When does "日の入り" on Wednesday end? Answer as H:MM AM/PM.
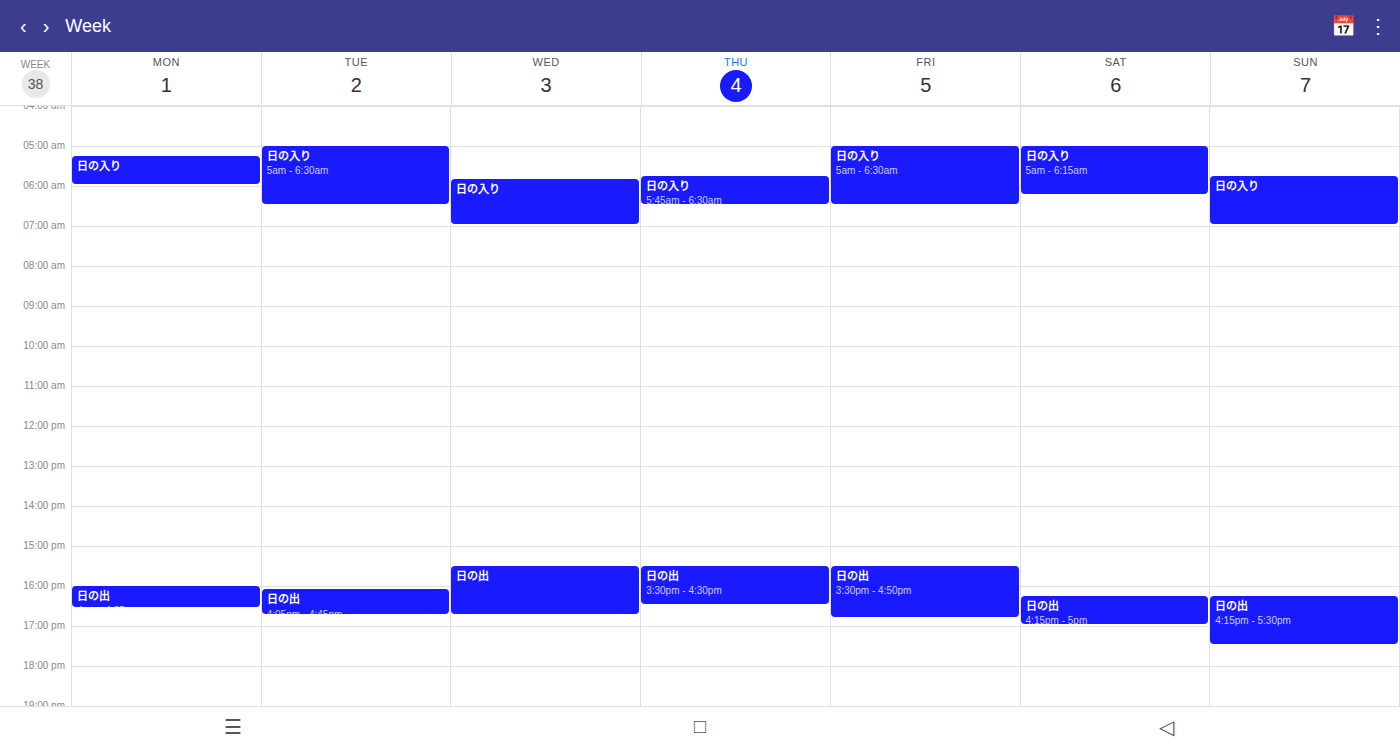
7:00 AM